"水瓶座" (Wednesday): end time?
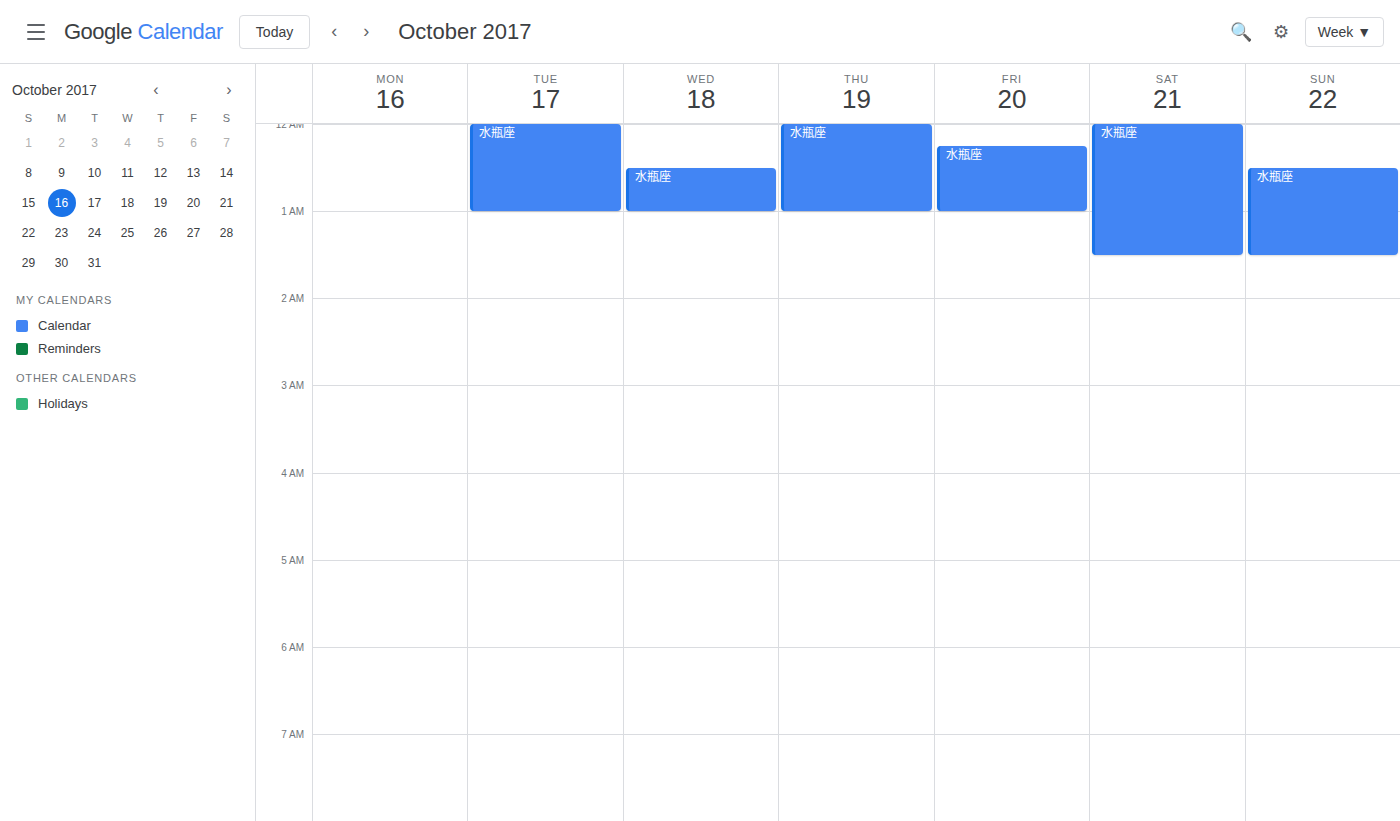
1:00 AM